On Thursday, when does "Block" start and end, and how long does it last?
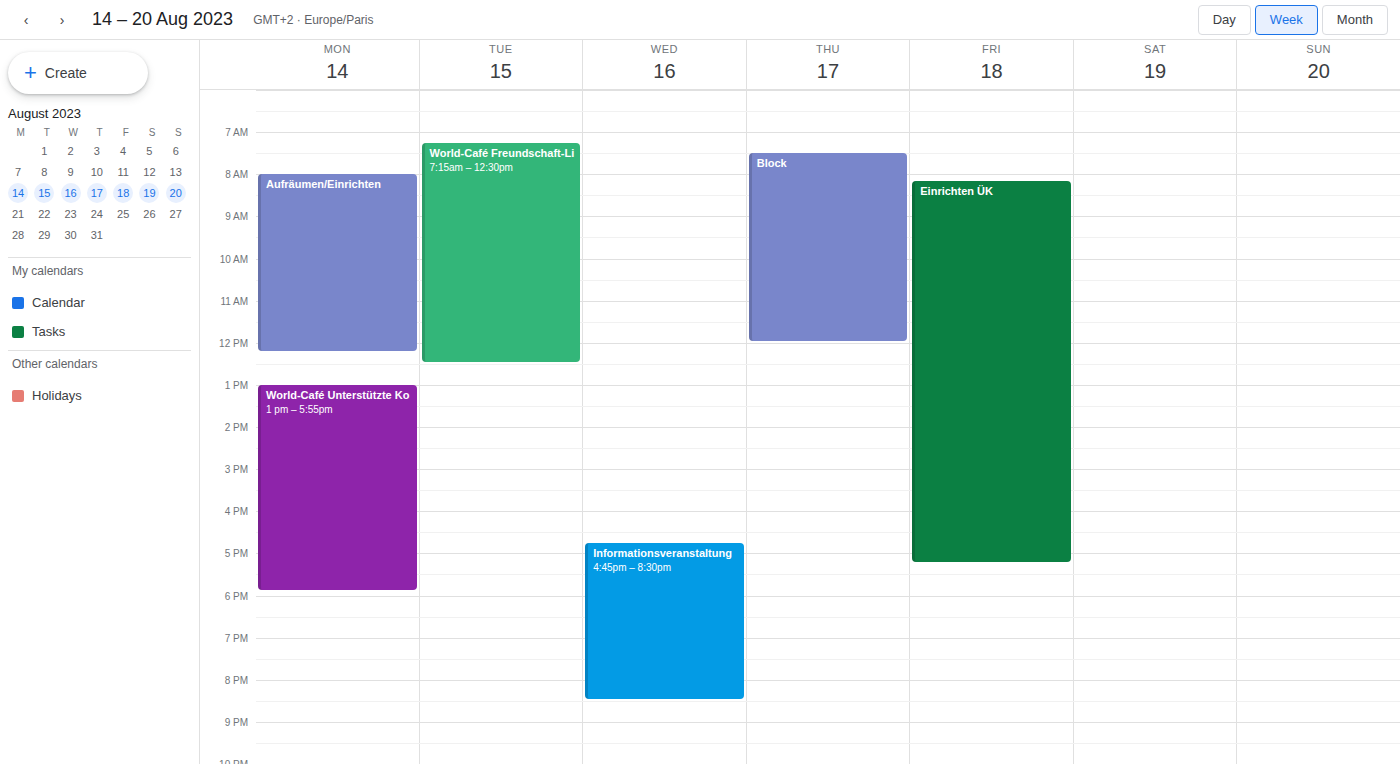
7:30 AM to 12:00 PM, 4 hours 30 minutes